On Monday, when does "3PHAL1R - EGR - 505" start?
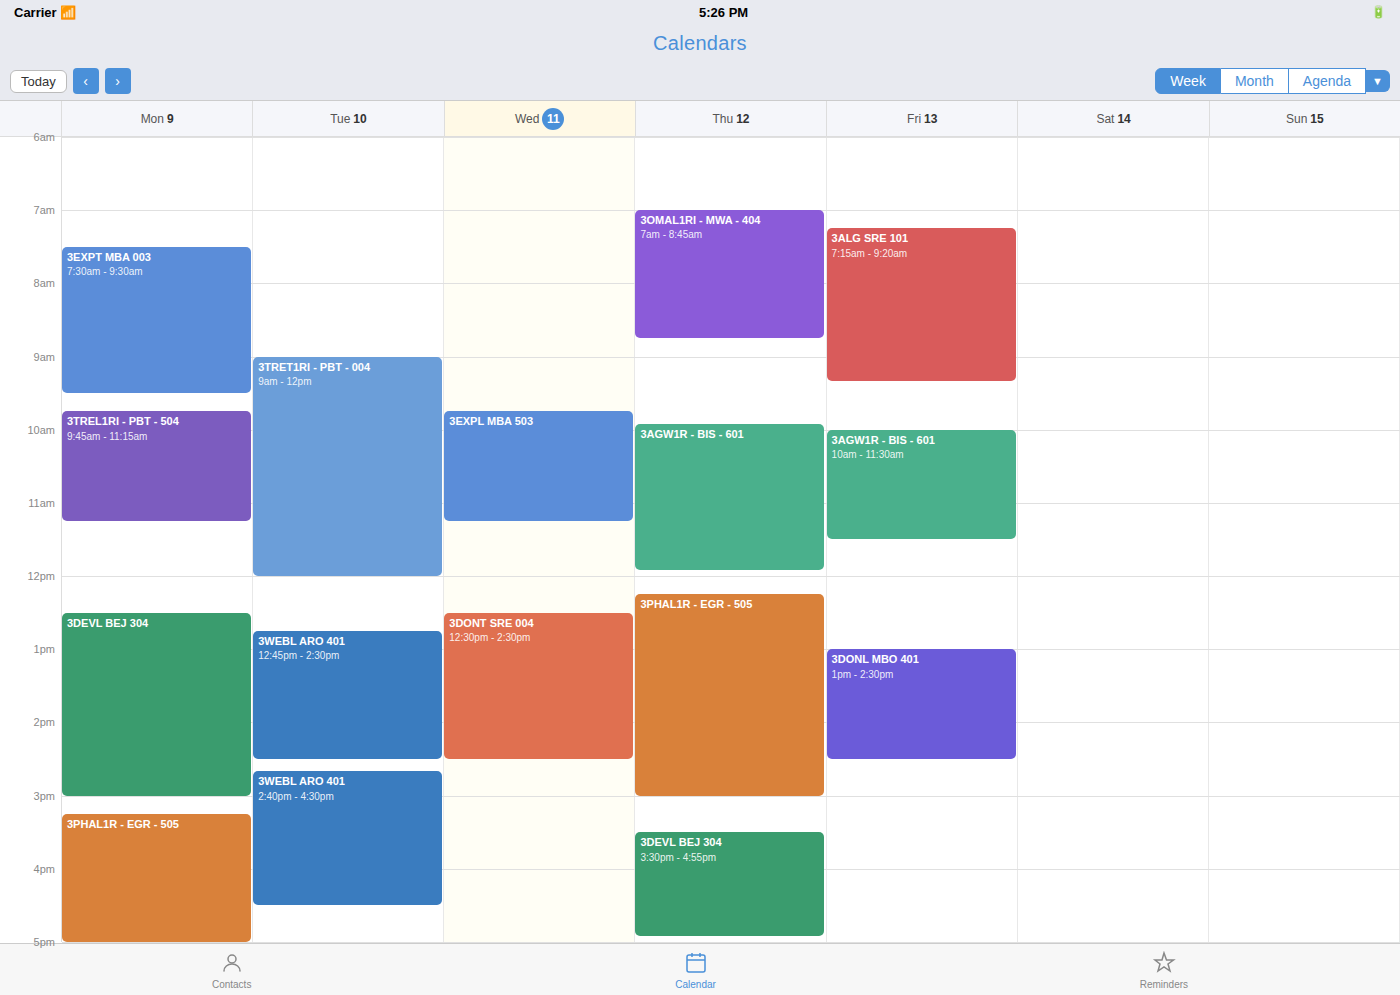
3:15 PM